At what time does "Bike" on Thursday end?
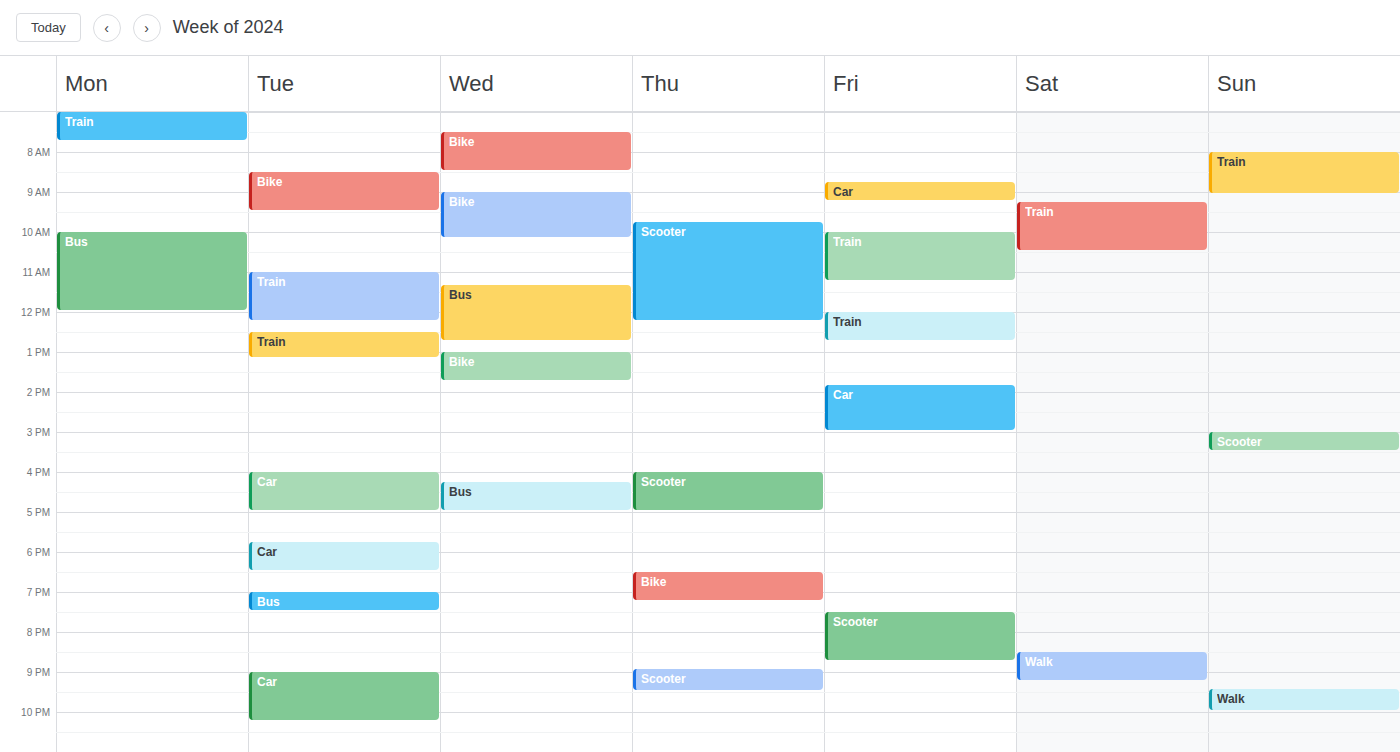
7:15 PM